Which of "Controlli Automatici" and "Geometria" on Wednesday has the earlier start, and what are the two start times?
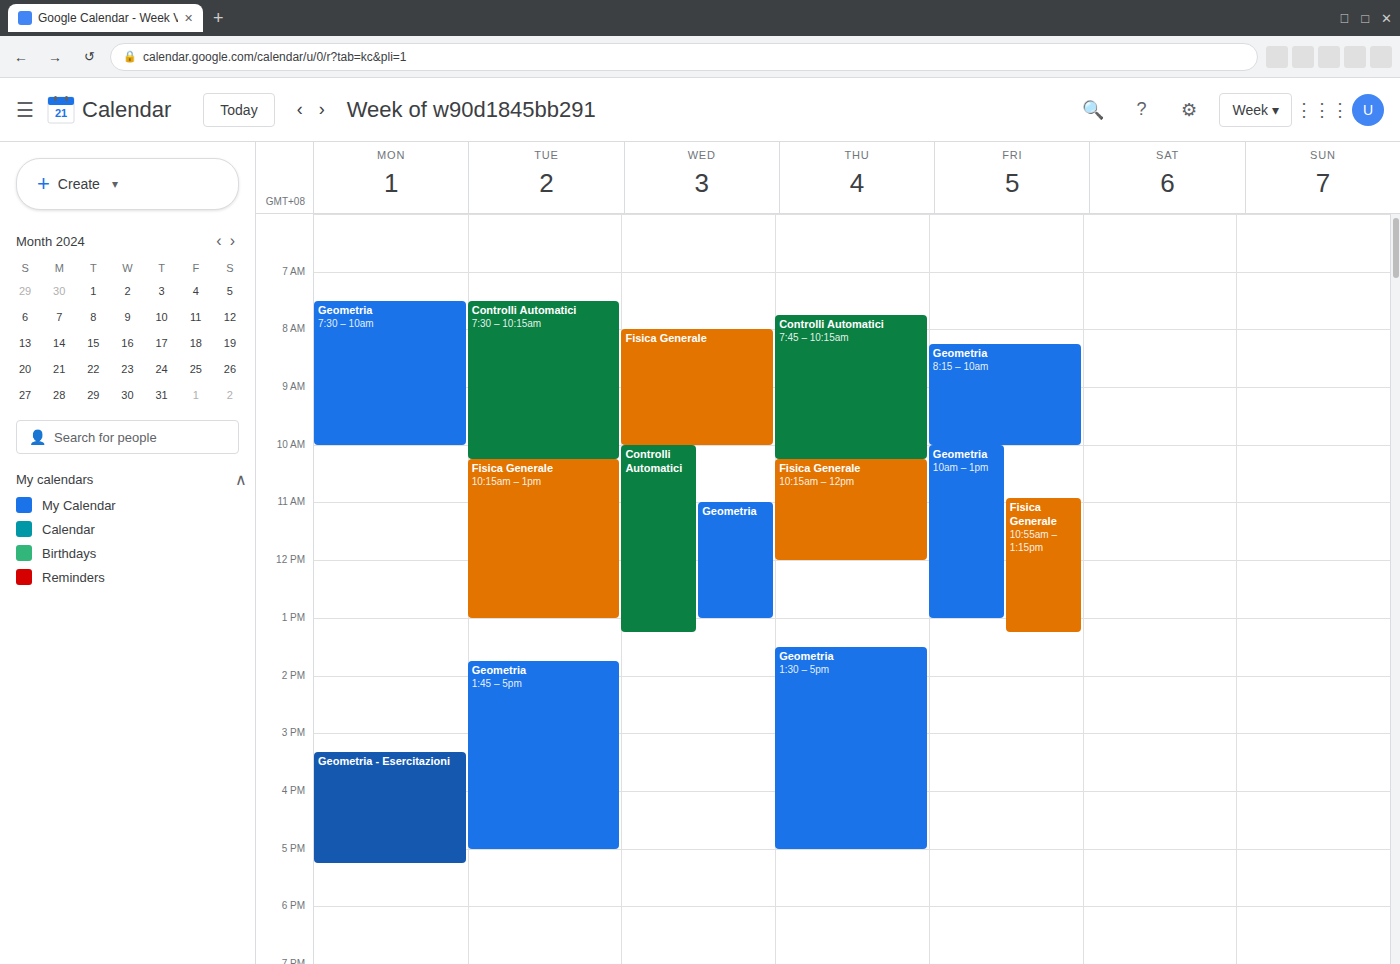
"Controlli Automatici" 10:00 AM; "Geometria" 11:00 AM.